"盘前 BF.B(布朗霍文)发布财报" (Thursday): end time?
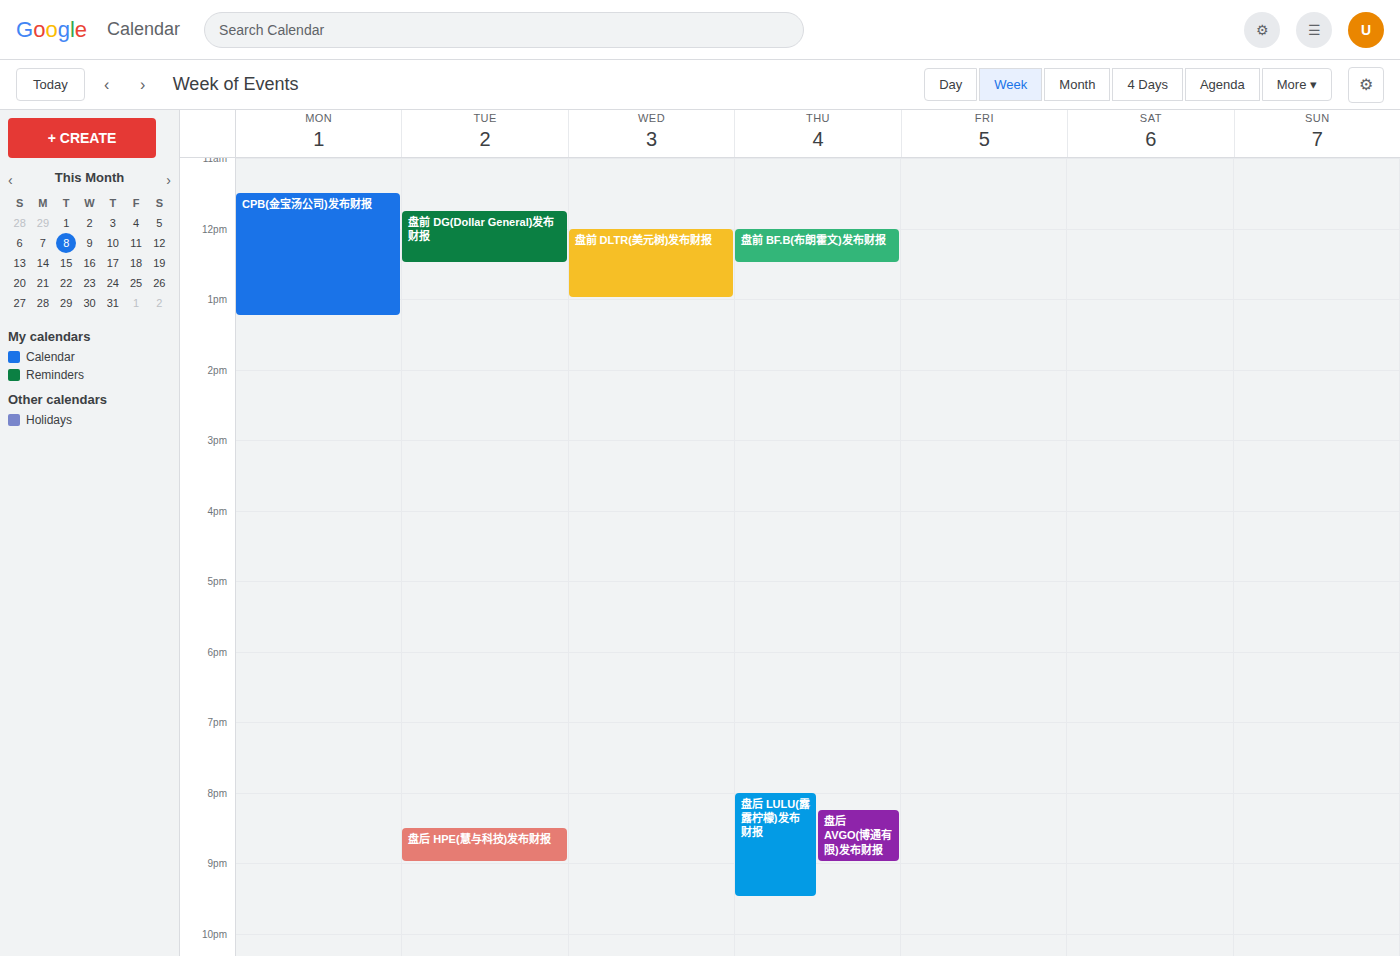
12:30